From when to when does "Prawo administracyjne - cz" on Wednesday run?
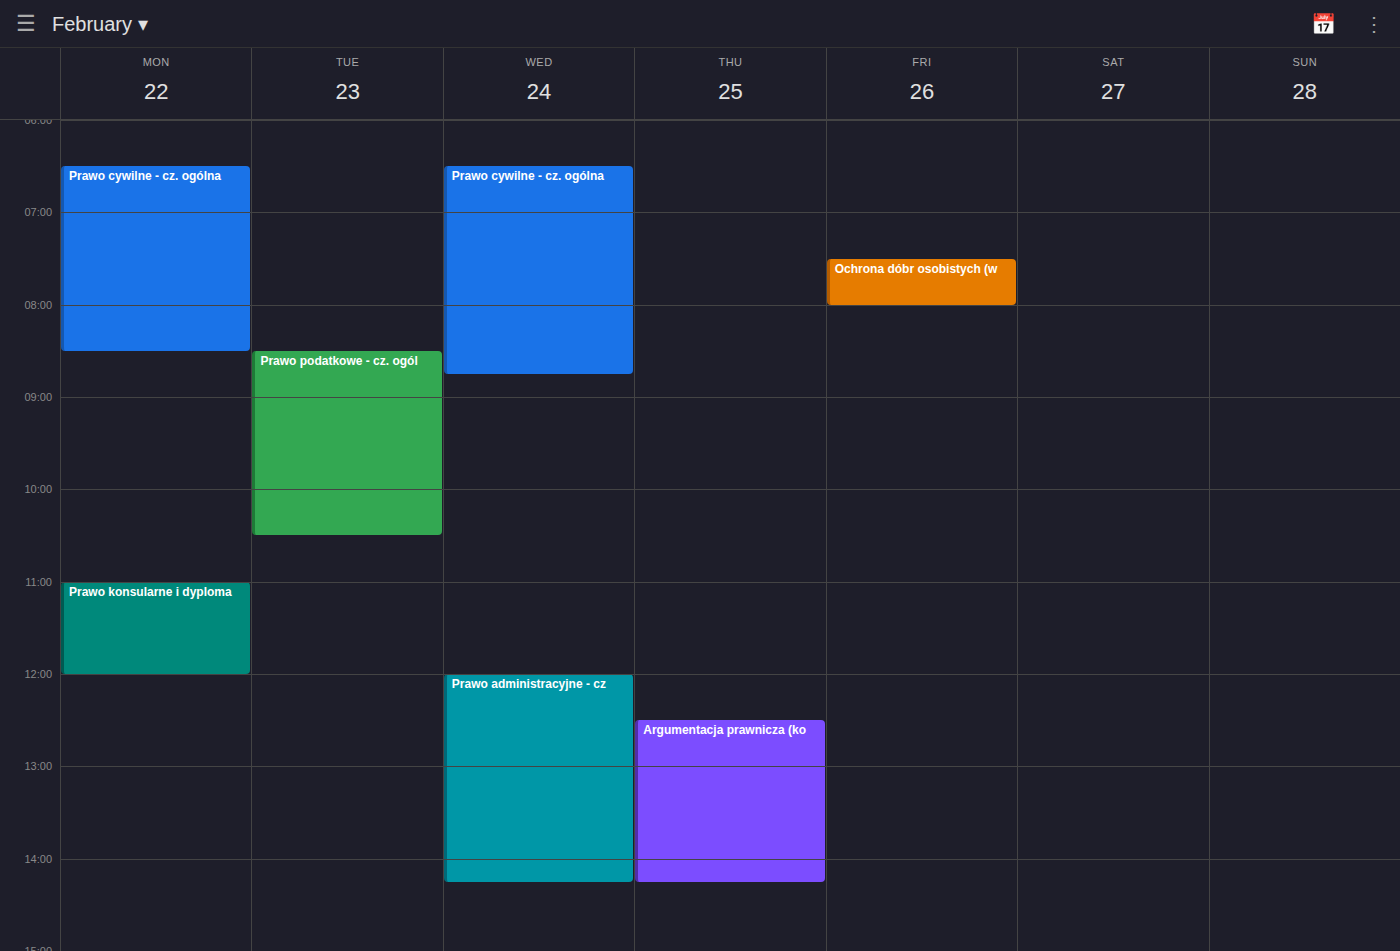
12:00 PM to 2:15 PM